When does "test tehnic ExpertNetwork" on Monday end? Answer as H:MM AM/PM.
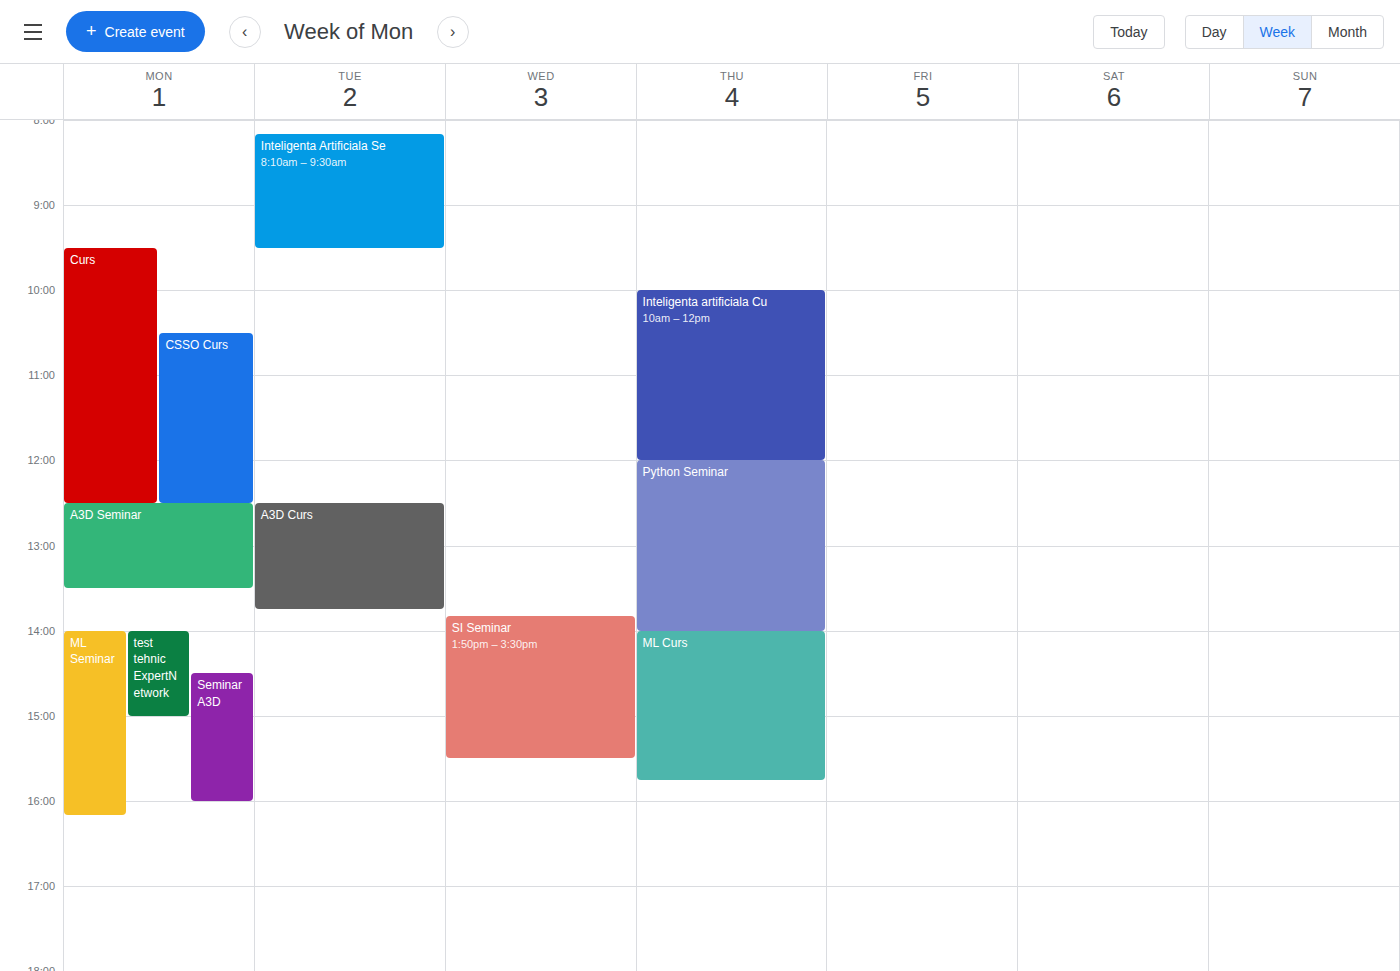
3:00 PM